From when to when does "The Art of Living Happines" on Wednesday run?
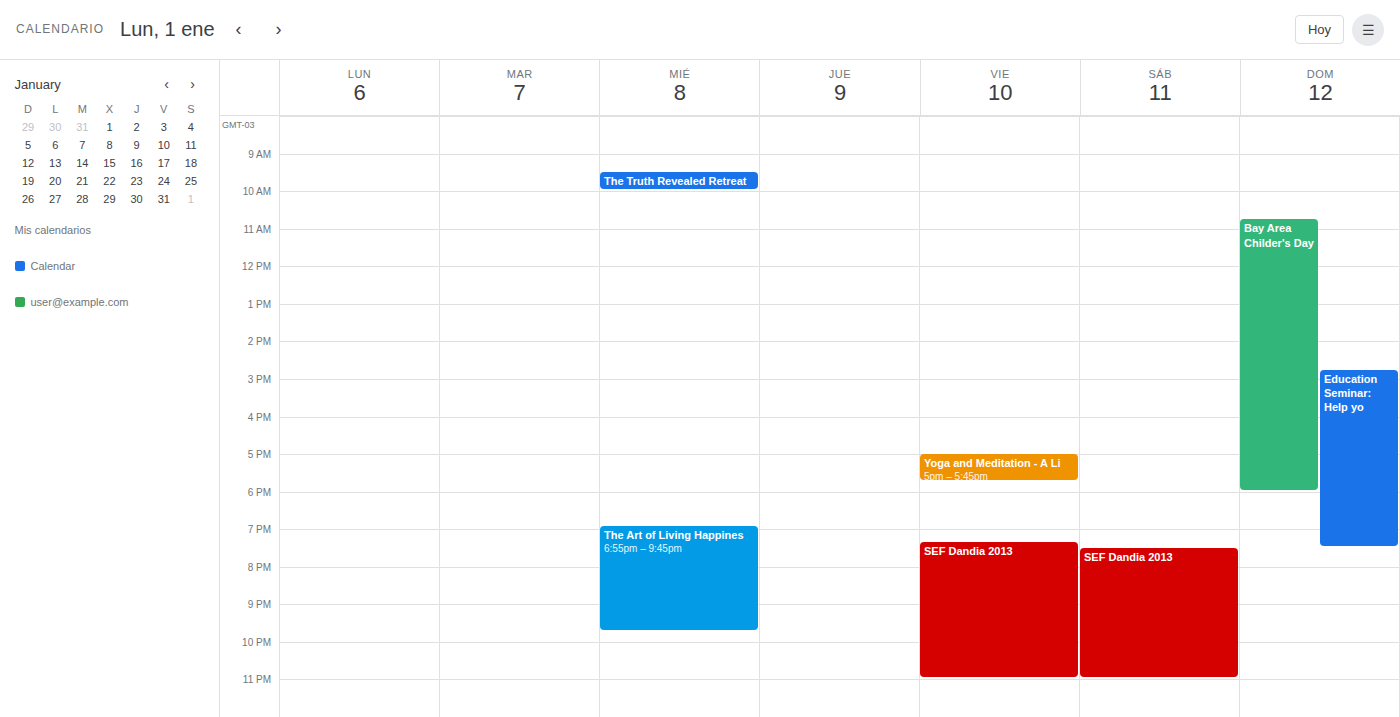
6:55 PM to 9:45 PM